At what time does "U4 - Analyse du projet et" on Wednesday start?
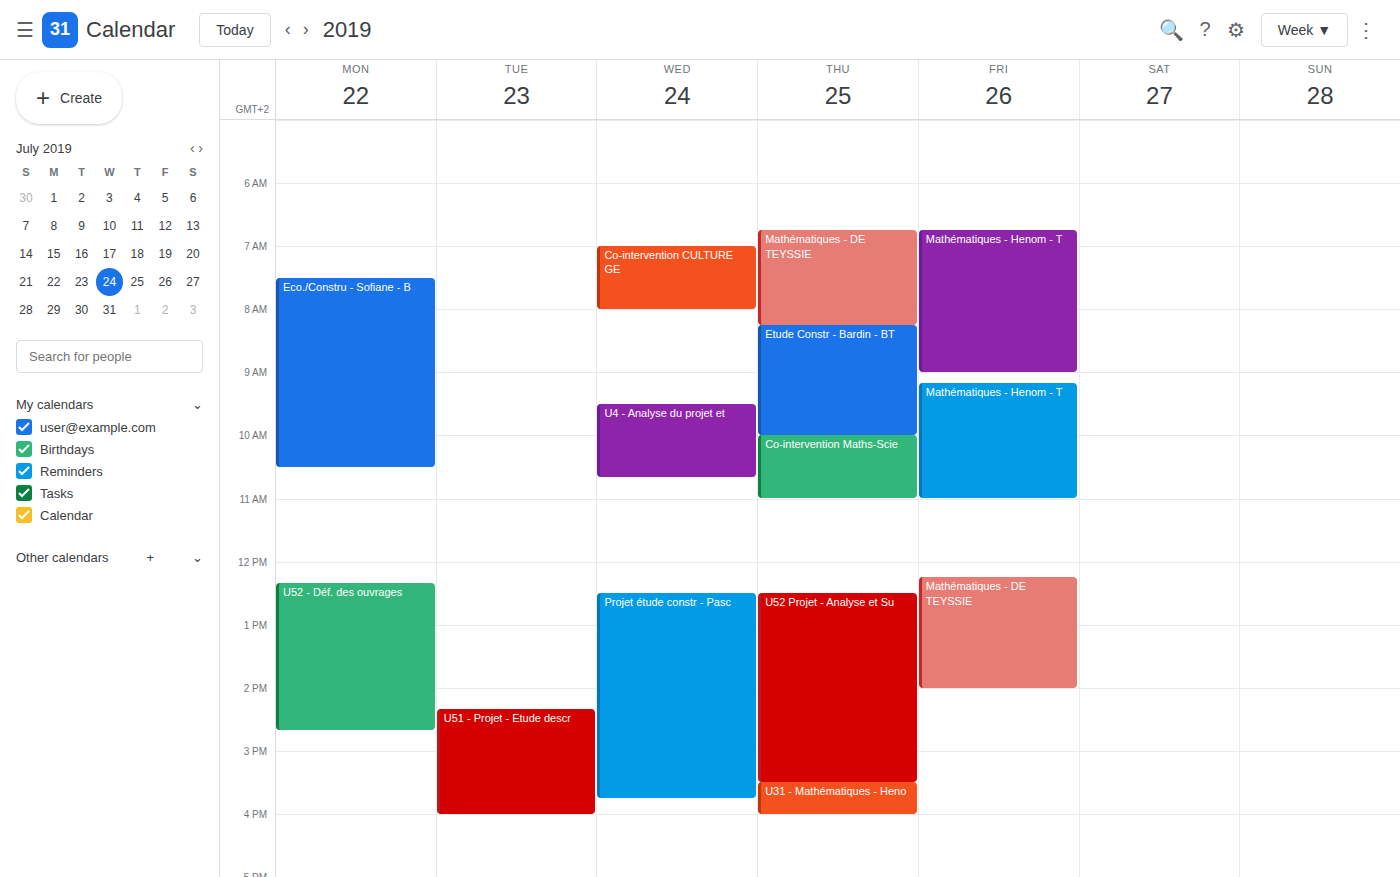
9:30 AM